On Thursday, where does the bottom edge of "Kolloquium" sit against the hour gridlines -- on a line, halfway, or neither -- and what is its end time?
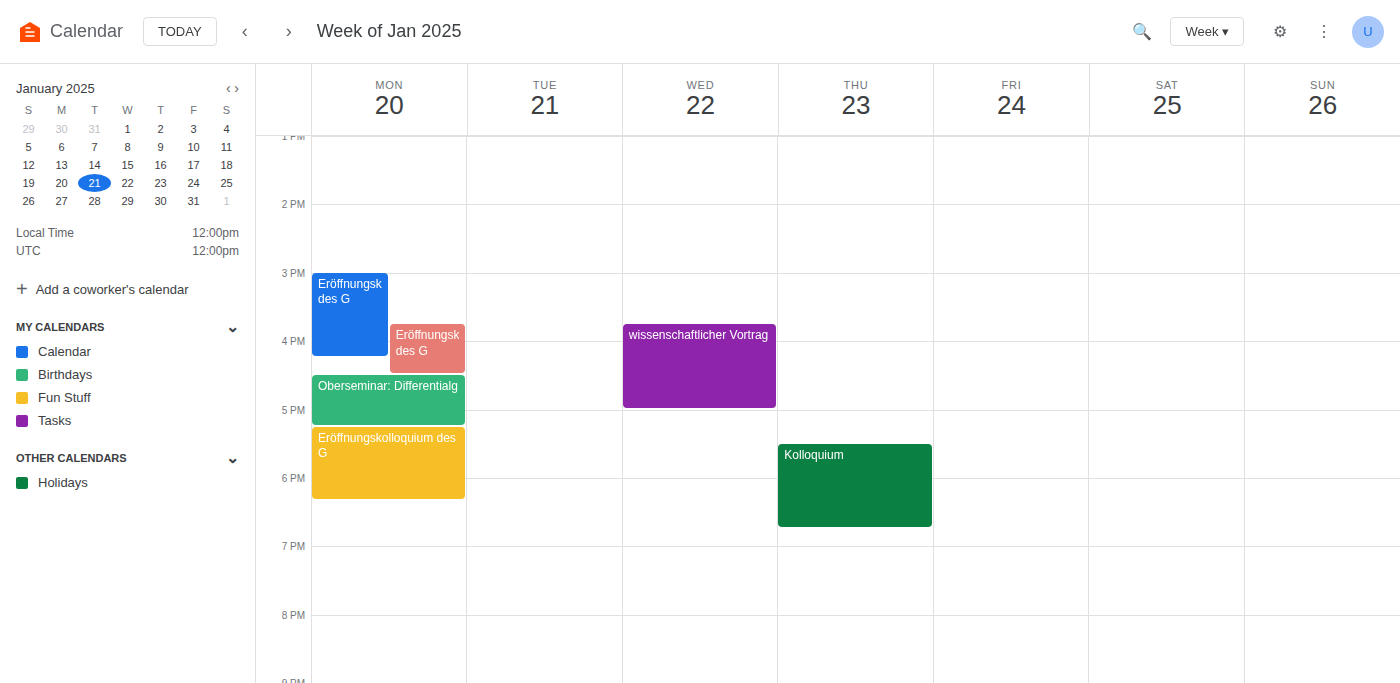
6:45 PM -- neither: three quarters of the way from the 6 PM line to the 7 PM line.